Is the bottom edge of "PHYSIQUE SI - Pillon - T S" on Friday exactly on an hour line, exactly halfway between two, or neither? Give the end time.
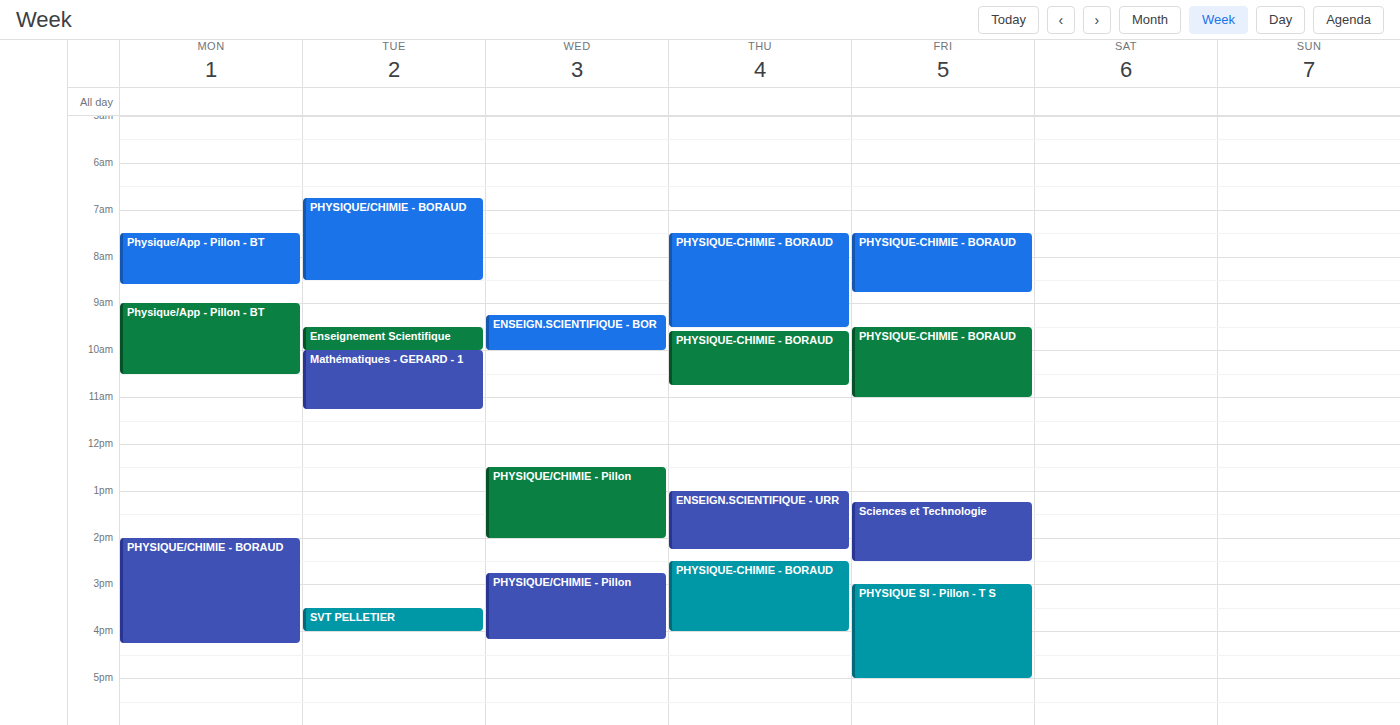
5:00 PM -- exactly on the 5 PM line.